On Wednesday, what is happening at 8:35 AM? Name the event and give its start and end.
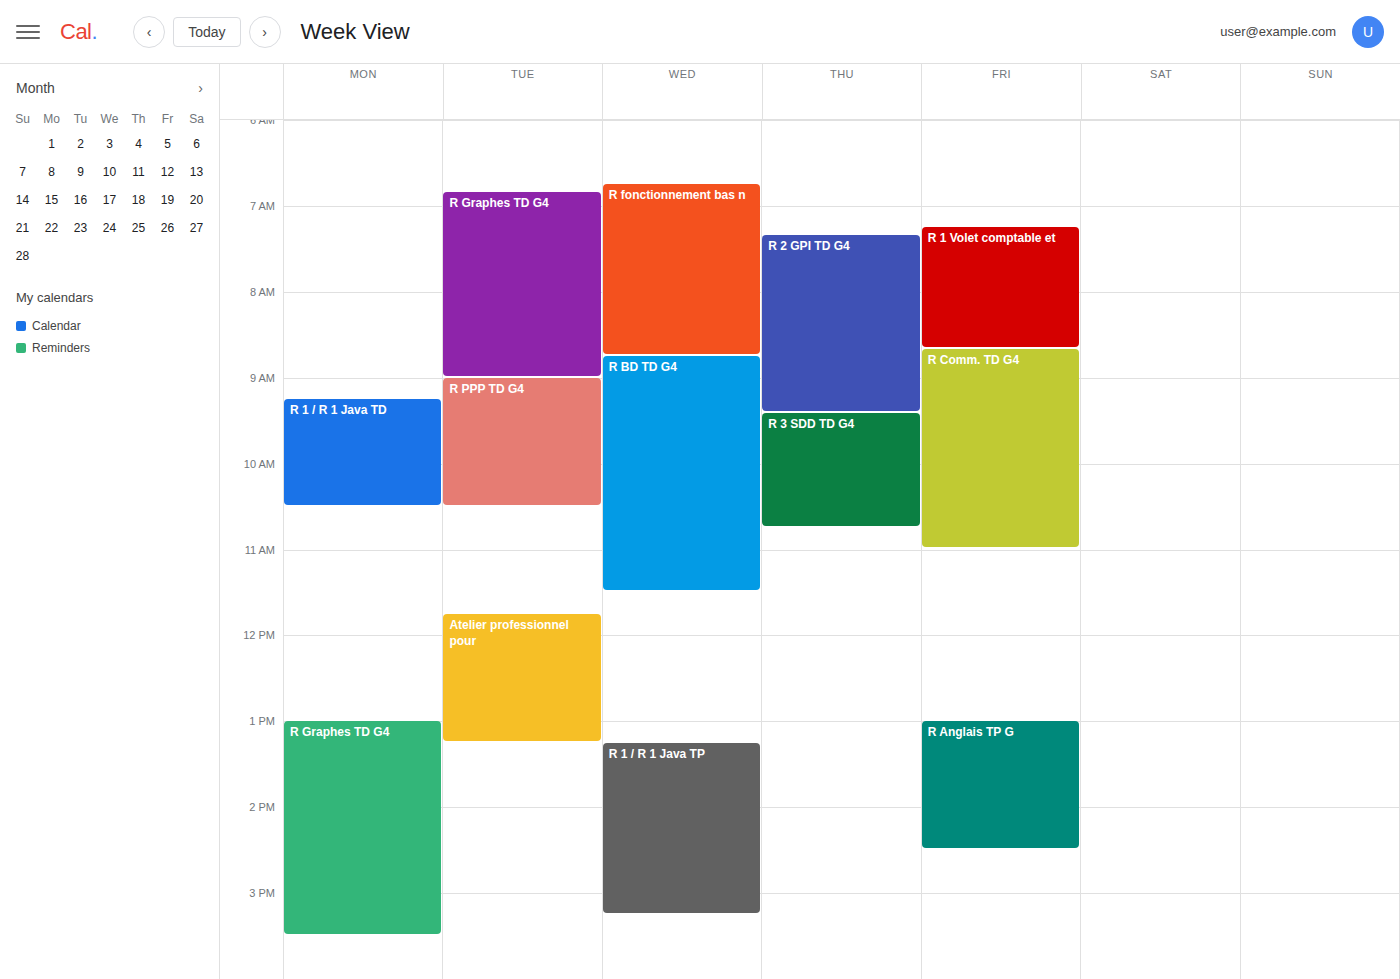
"R fonctionnement bas n", 6:45 AM to 8:45 AM